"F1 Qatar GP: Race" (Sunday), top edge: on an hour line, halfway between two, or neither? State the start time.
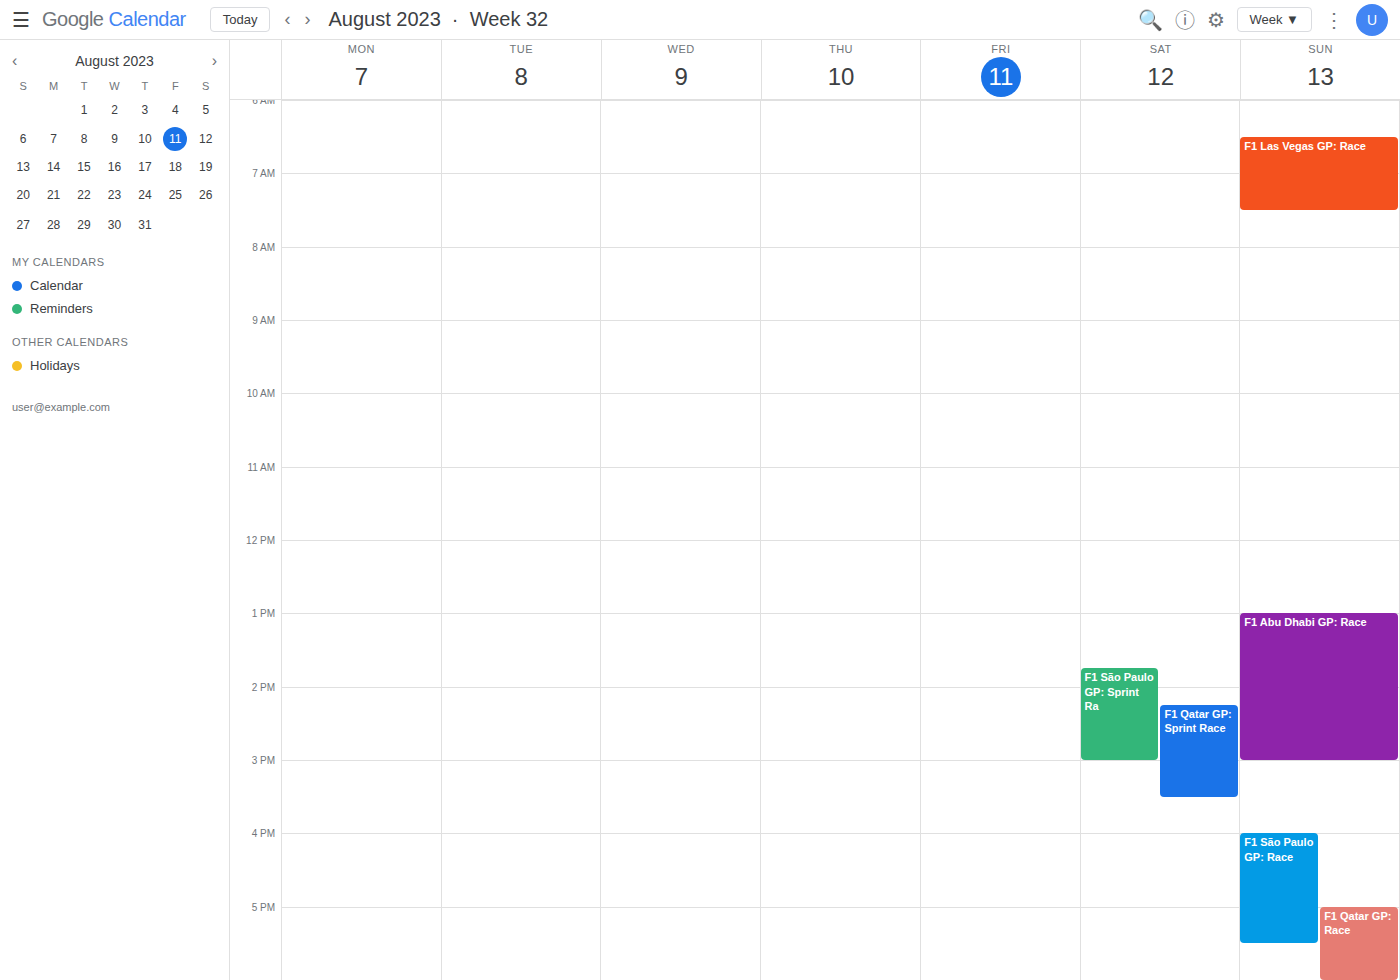
5:00 PM -- exactly on the 5 PM line.